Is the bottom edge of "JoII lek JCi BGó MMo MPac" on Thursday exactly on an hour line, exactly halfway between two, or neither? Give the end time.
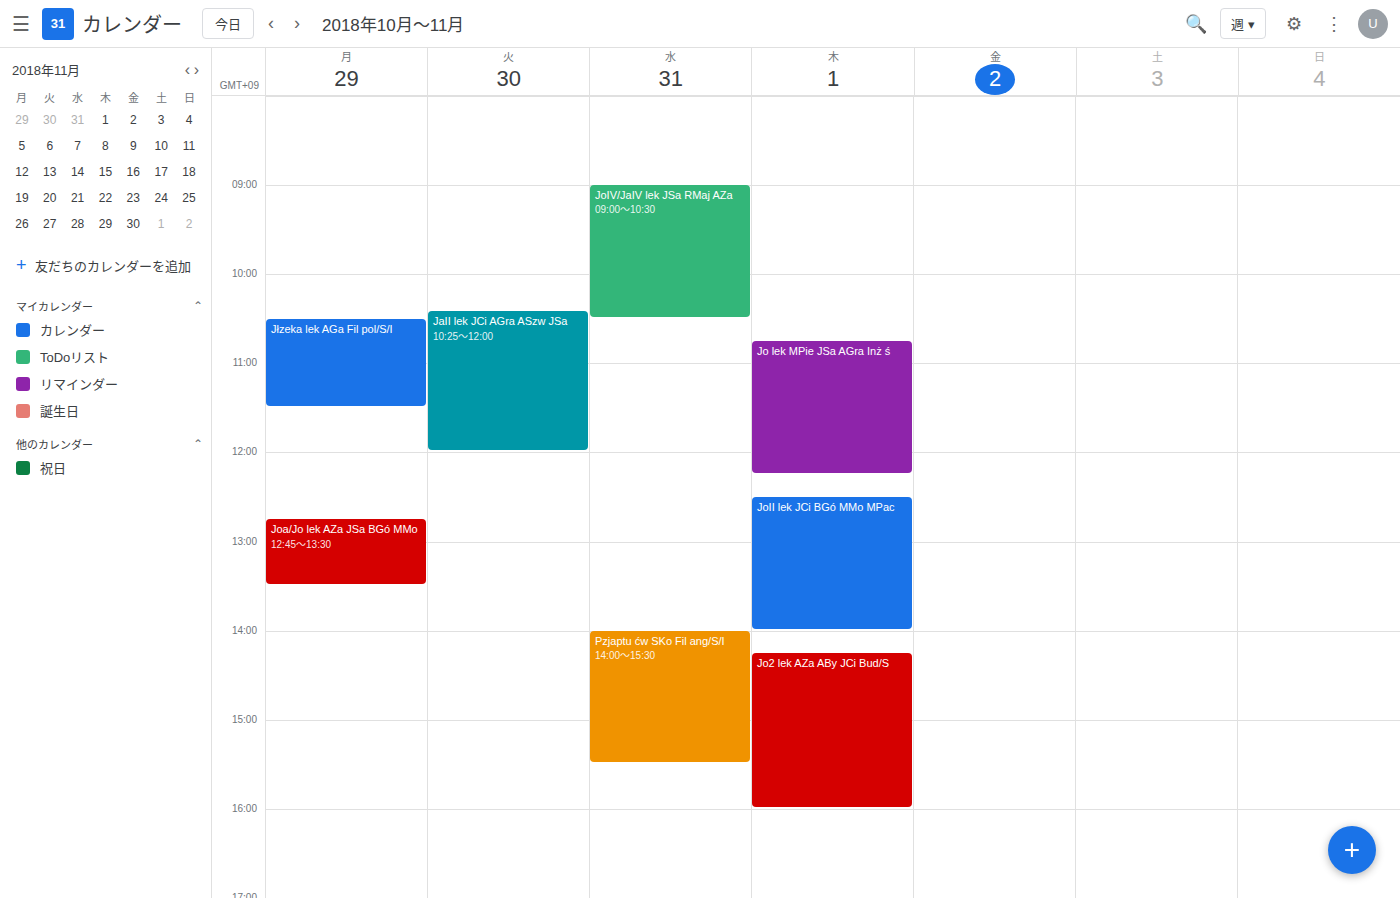
2:00 PM -- exactly on the 2 PM line.